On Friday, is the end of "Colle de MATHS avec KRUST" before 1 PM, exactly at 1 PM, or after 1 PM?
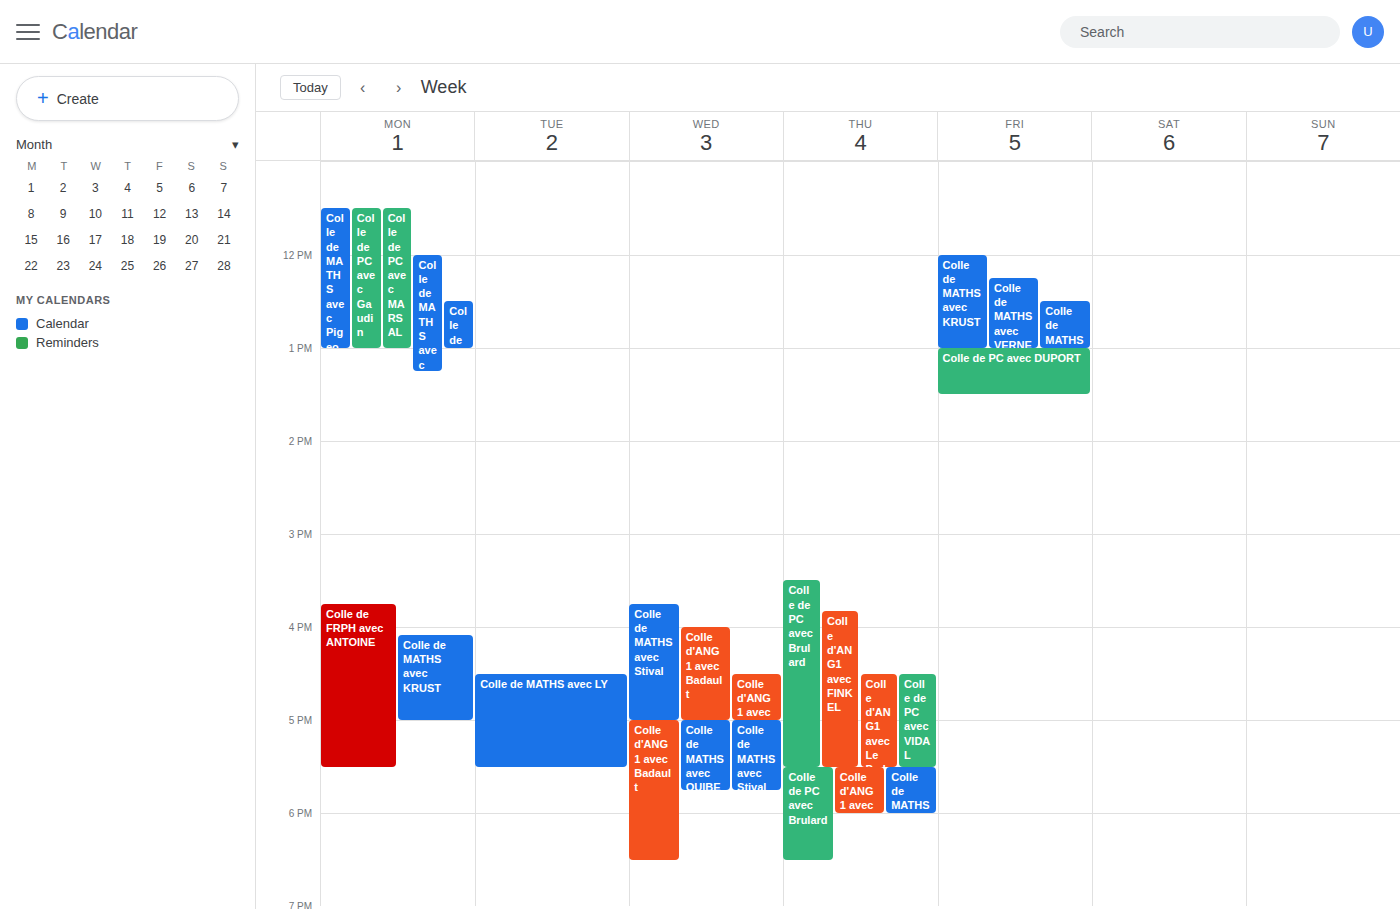
1:00 PM -- exactly at 1 PM, on the 1 PM line.